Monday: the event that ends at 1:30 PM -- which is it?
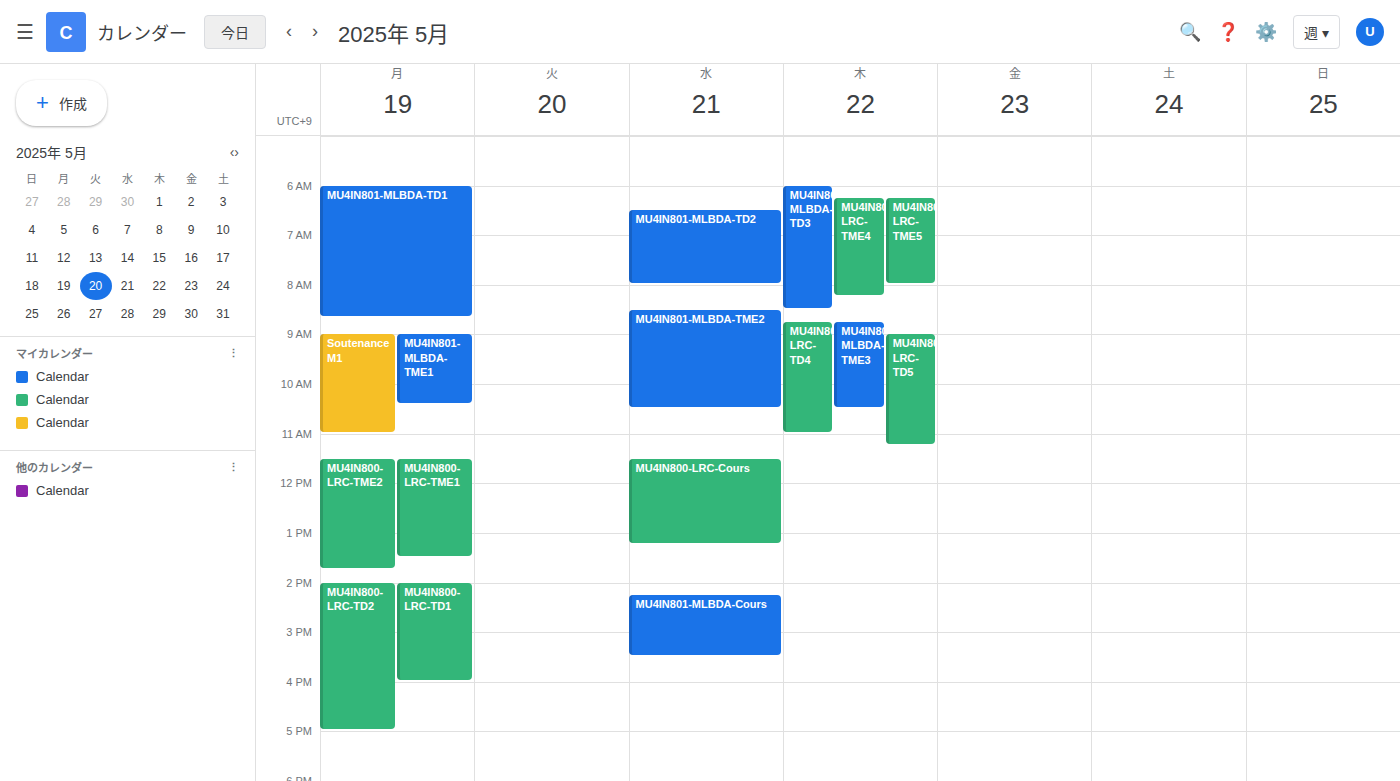
"MU4IN800-LRC-TME1"